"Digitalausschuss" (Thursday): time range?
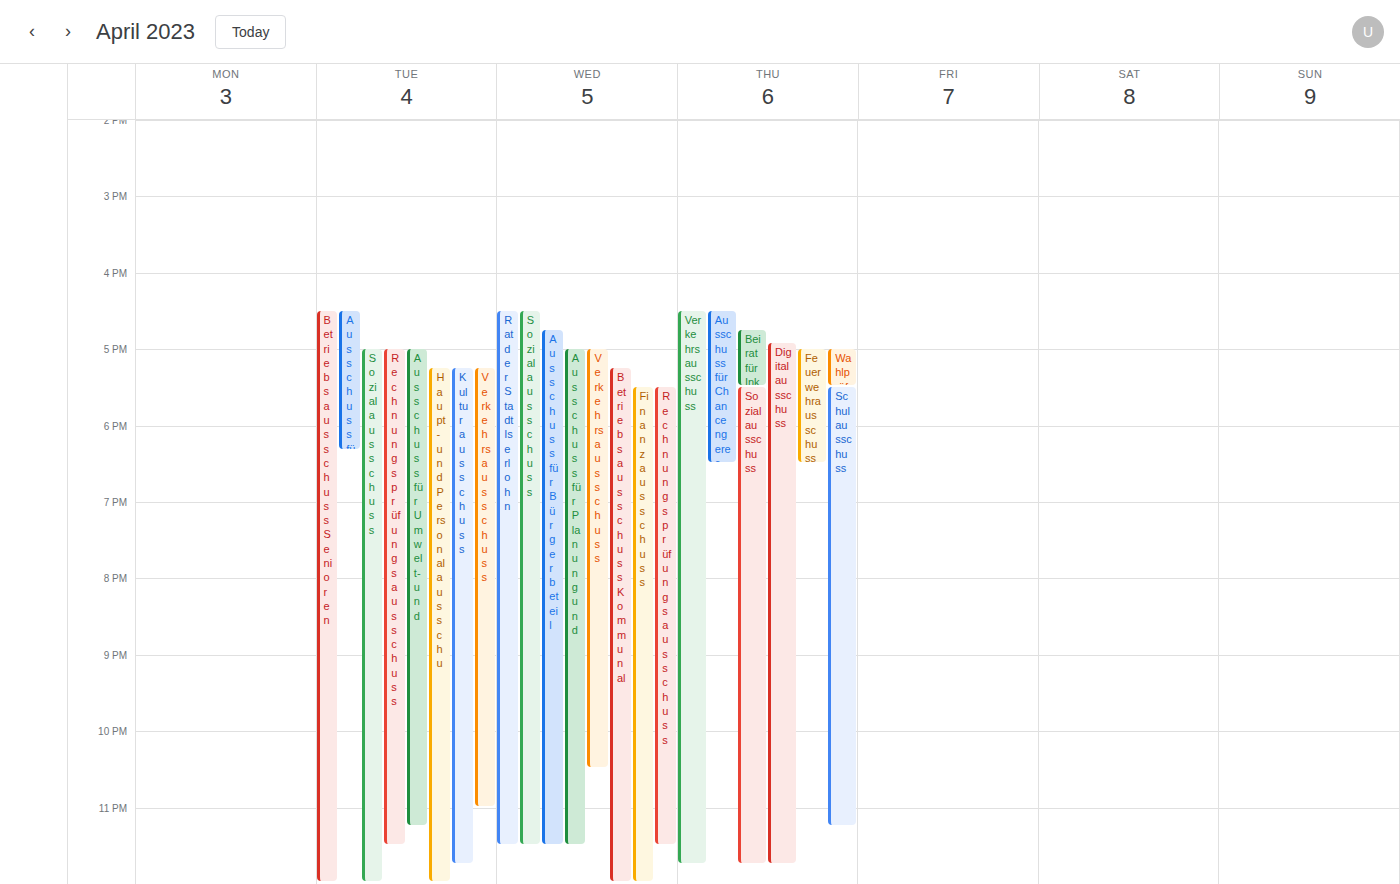
4:55 PM to 11:45 PM